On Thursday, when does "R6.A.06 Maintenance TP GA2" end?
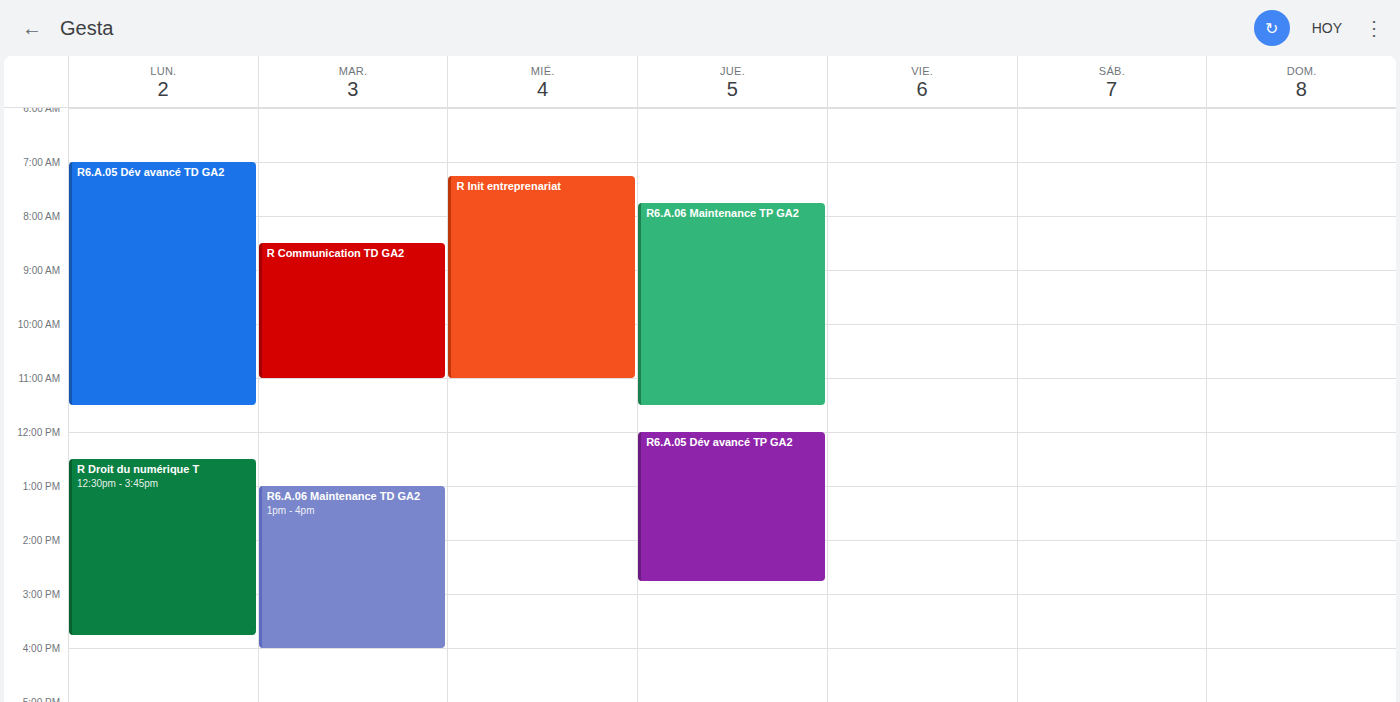
11:30 AM